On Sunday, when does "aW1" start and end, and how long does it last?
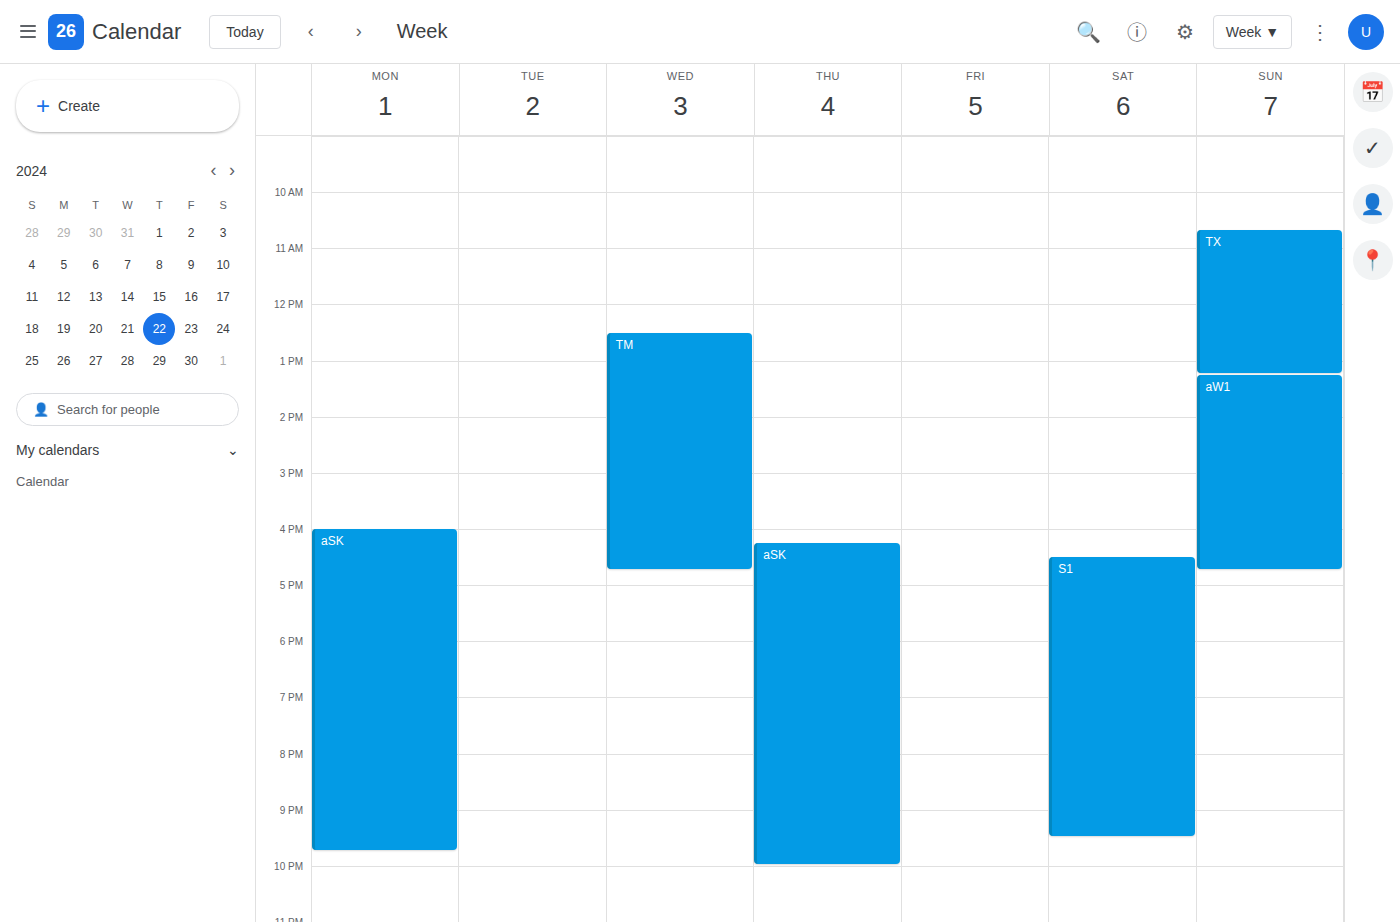
1:15 PM to 4:45 PM, 3 hours 30 minutes